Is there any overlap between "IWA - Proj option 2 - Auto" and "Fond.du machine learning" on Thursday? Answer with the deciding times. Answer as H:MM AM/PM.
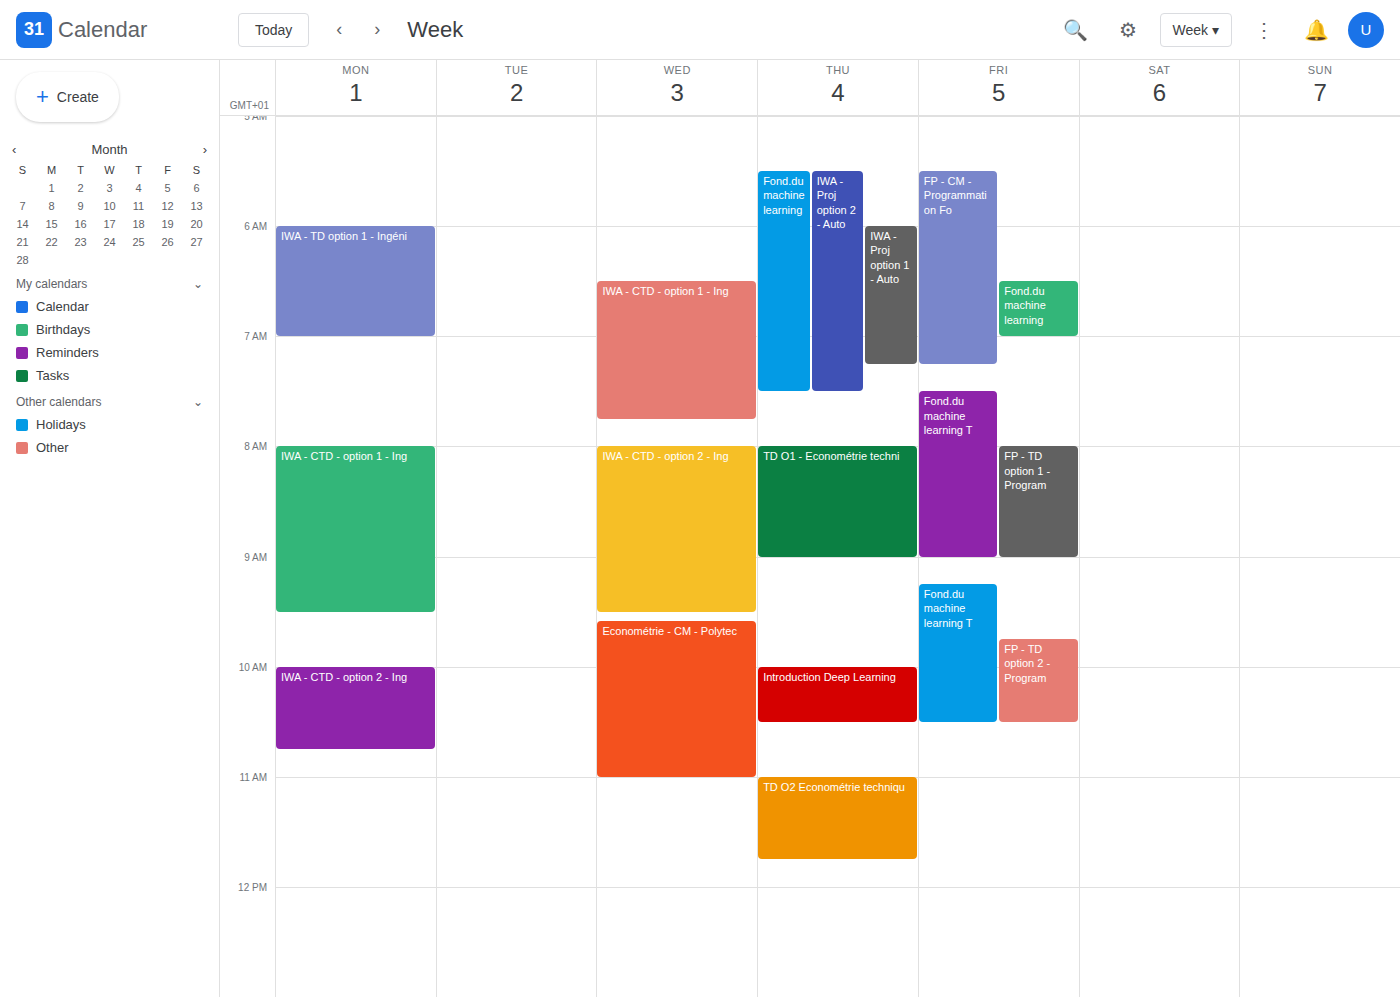
"Fond.du machine learning" runs 5:30 AM to 7:30 AM, inside "IWA - Proj option 2 - Auto" -- they overlap.